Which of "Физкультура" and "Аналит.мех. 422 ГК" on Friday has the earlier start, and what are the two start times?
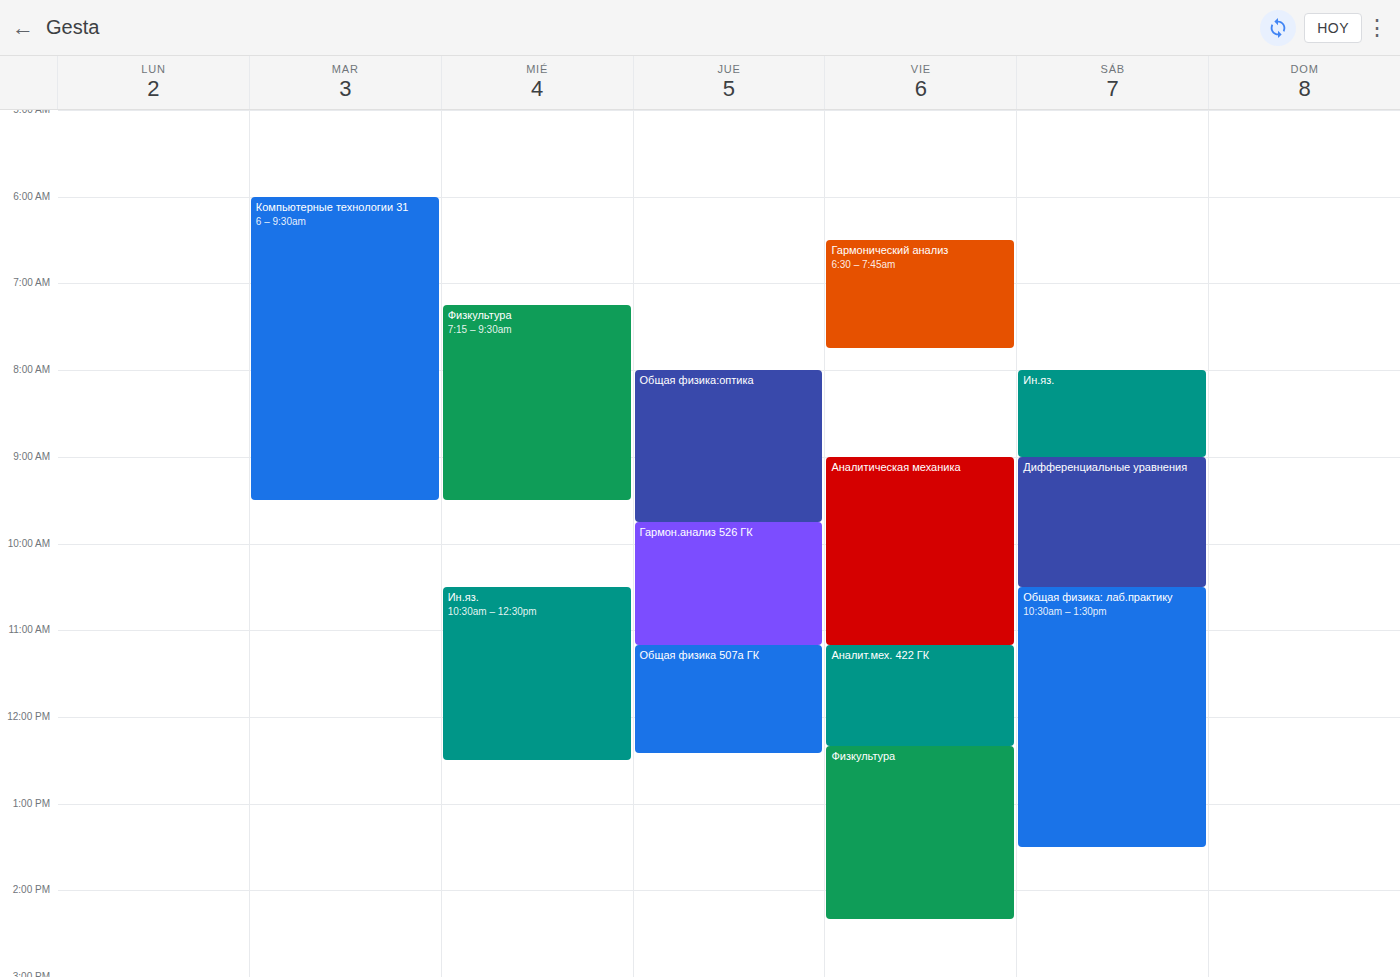
"Аналит.мех. 422 ГК" 11:10 AM; "Физкультура" 12:20 PM.